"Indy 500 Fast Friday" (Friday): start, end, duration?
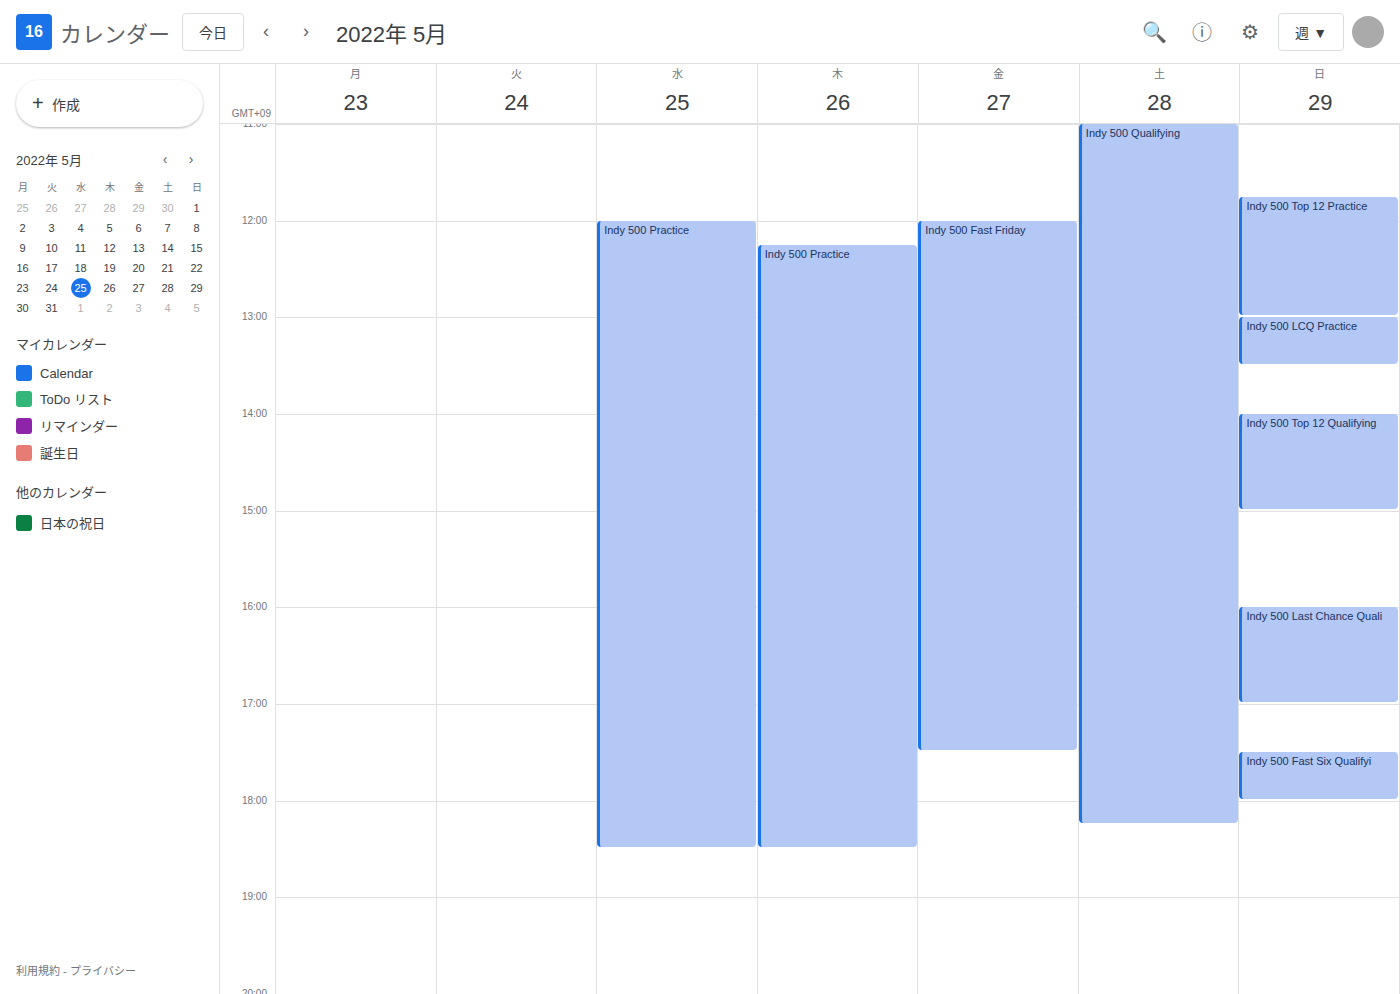
12:00 PM to 5:30 PM, 5 hours 30 minutes